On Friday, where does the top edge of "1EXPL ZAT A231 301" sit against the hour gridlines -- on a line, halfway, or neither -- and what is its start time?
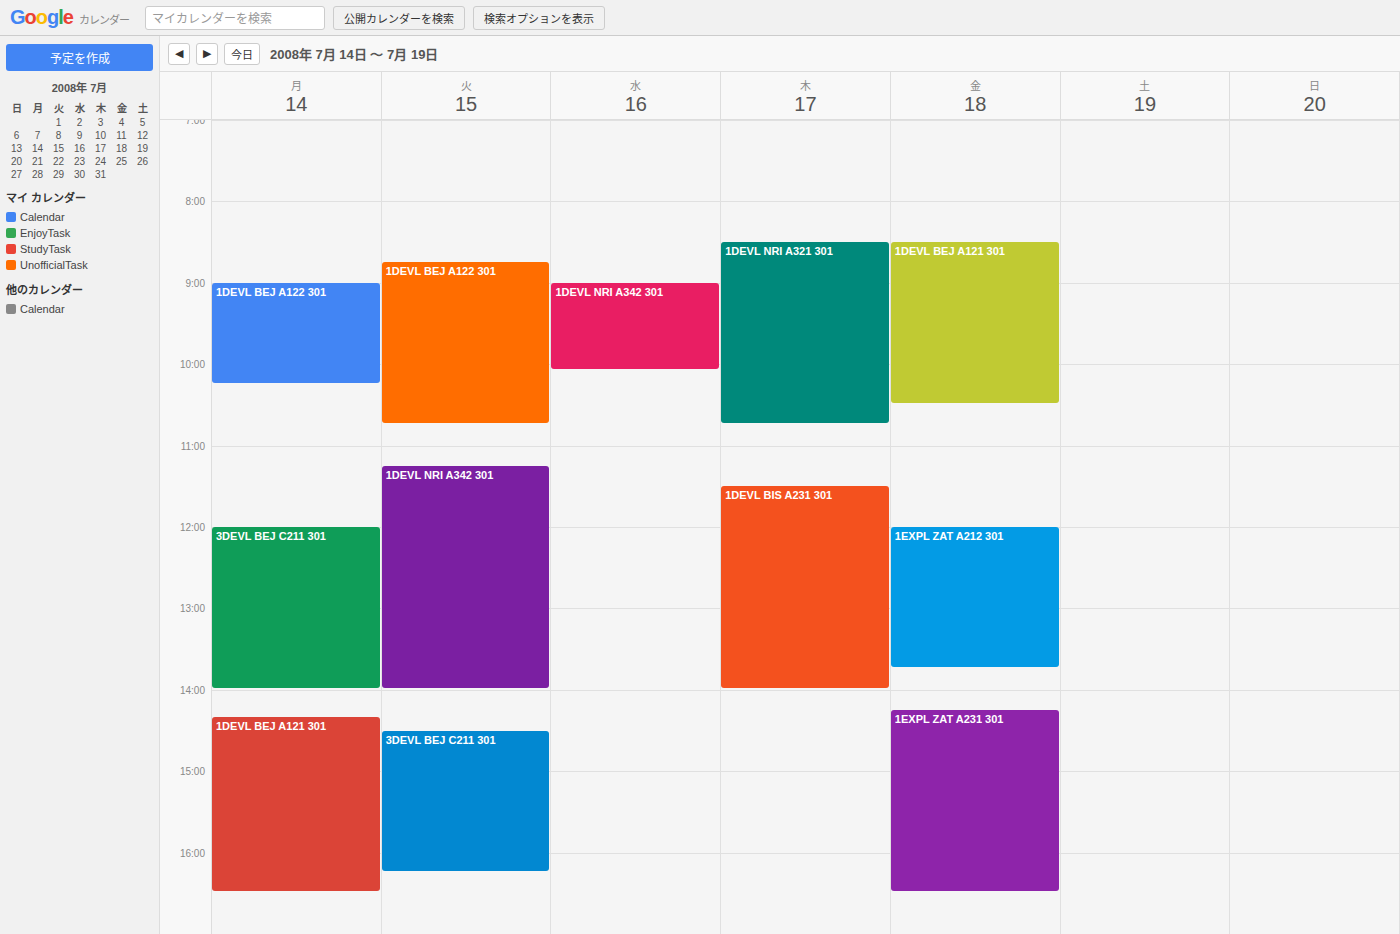
2:15 PM -- neither: a quarter of the way from the 2 PM line to the 3 PM line.